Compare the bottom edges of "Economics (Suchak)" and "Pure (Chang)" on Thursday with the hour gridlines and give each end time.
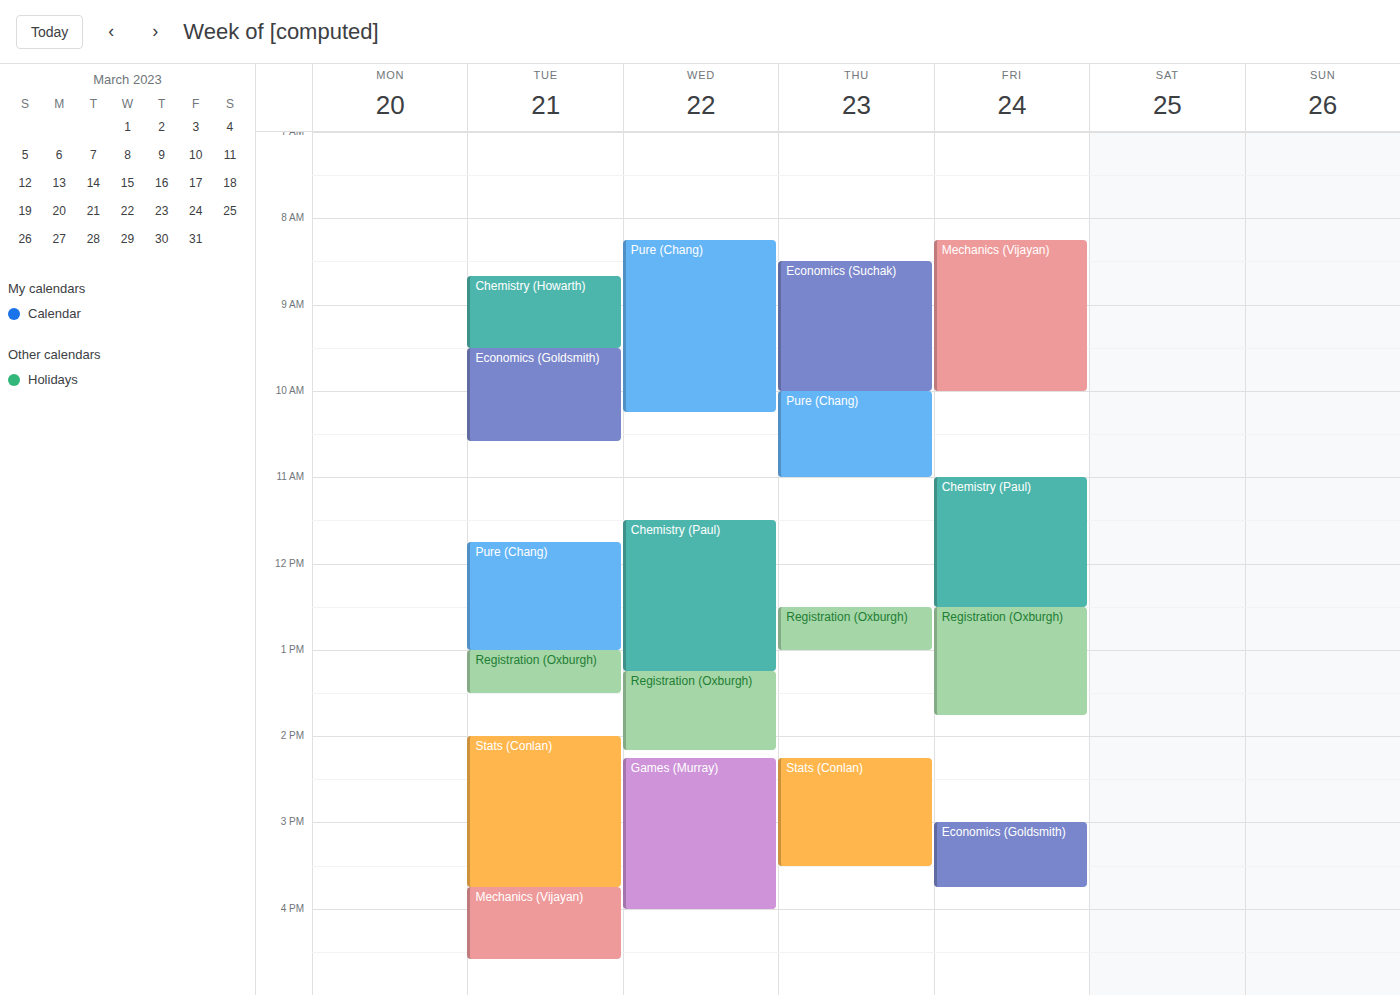
"Economics (Suchak)": 10:00, exactly on the 10:00 line. "Pure (Chang)": 11:00, exactly on the 11:00 line.